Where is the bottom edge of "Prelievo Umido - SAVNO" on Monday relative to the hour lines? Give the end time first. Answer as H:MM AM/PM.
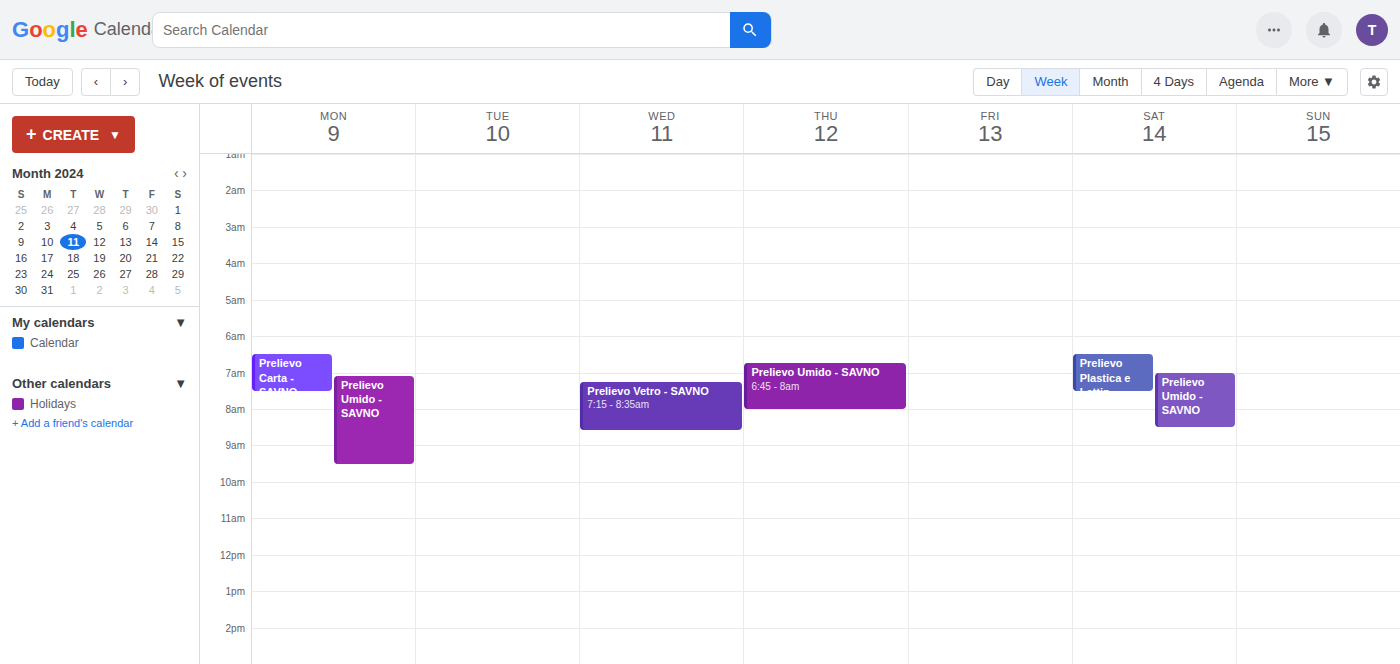
9:30 AM -- halfway between the 9 AM and 10 AM lines.